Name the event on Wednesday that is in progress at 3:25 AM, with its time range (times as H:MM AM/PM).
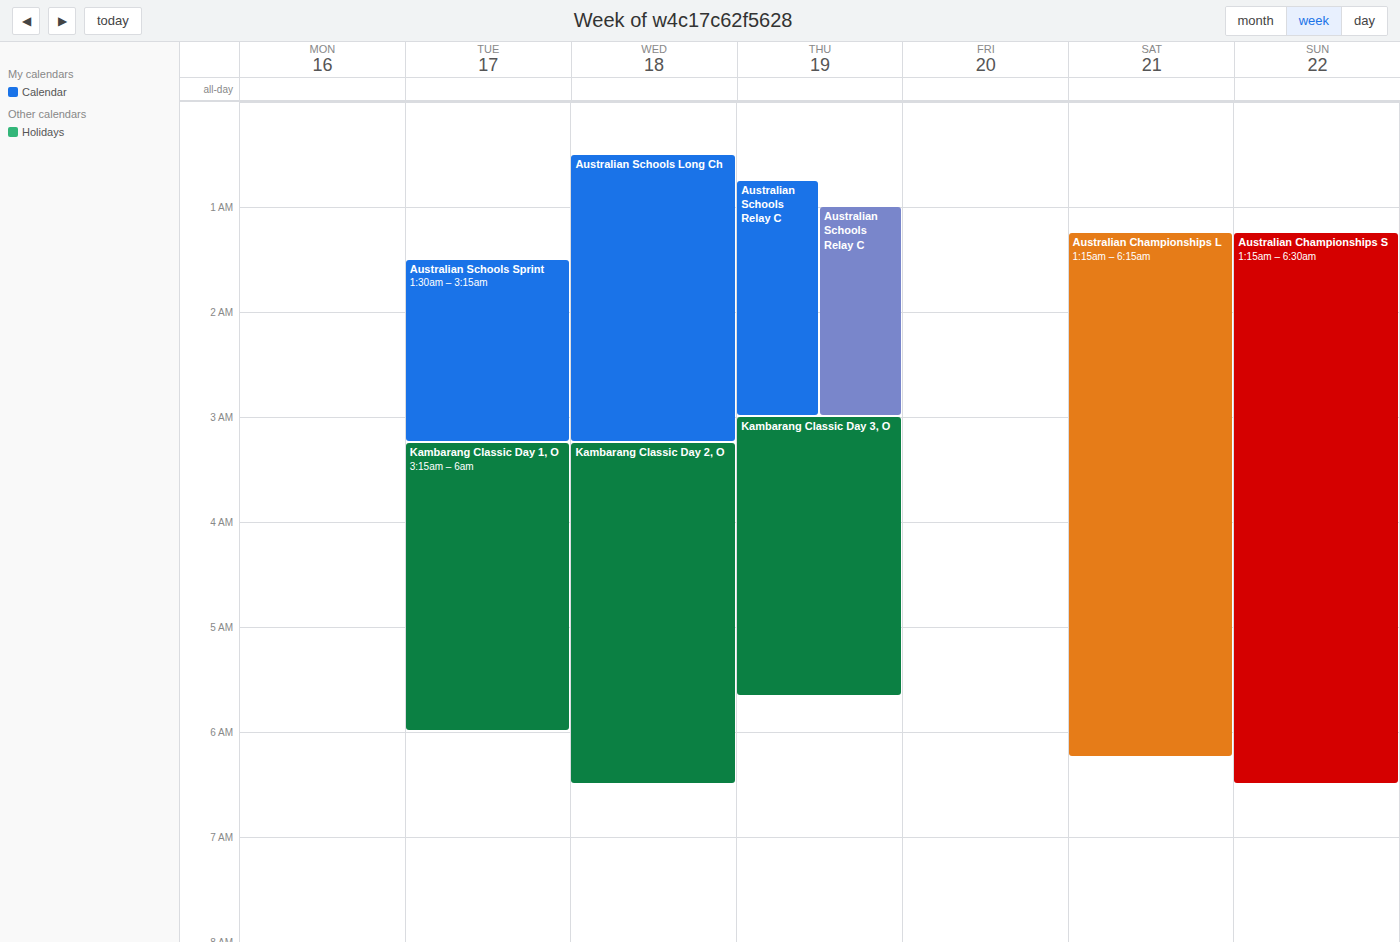
"Kambarang Classic Day 2, O", 3:15 AM to 6:30 AM